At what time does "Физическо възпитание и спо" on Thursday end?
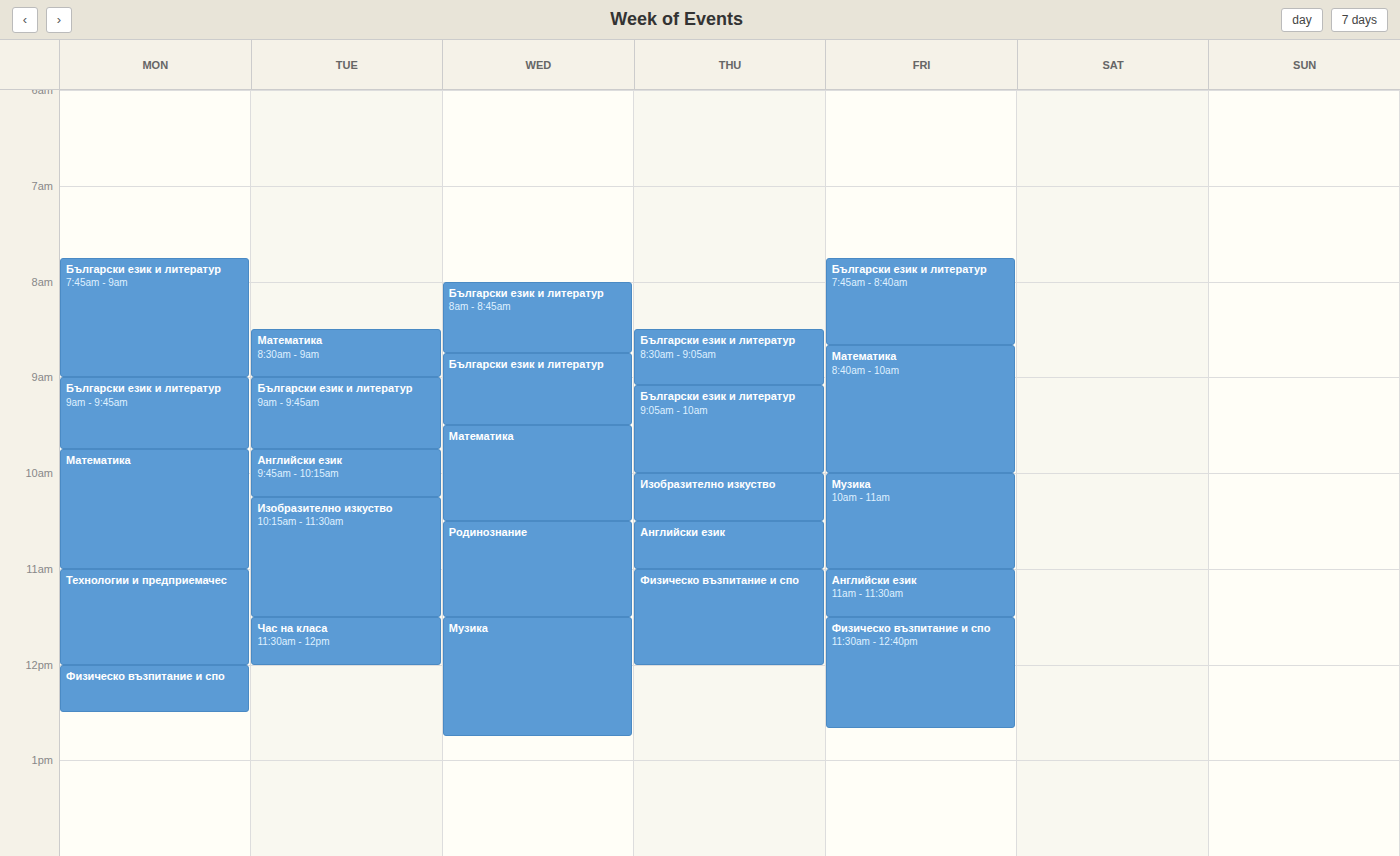
12:00